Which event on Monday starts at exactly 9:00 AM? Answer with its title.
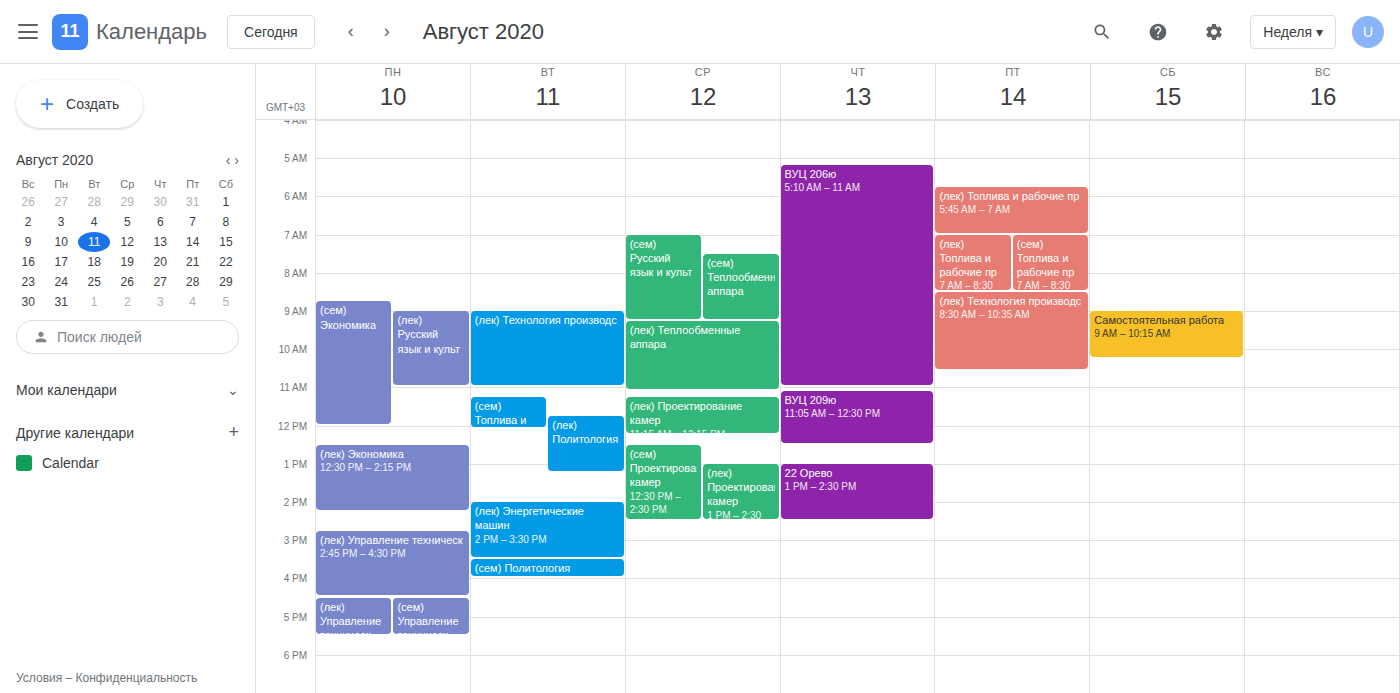
"(лек) Русский язык и культ"